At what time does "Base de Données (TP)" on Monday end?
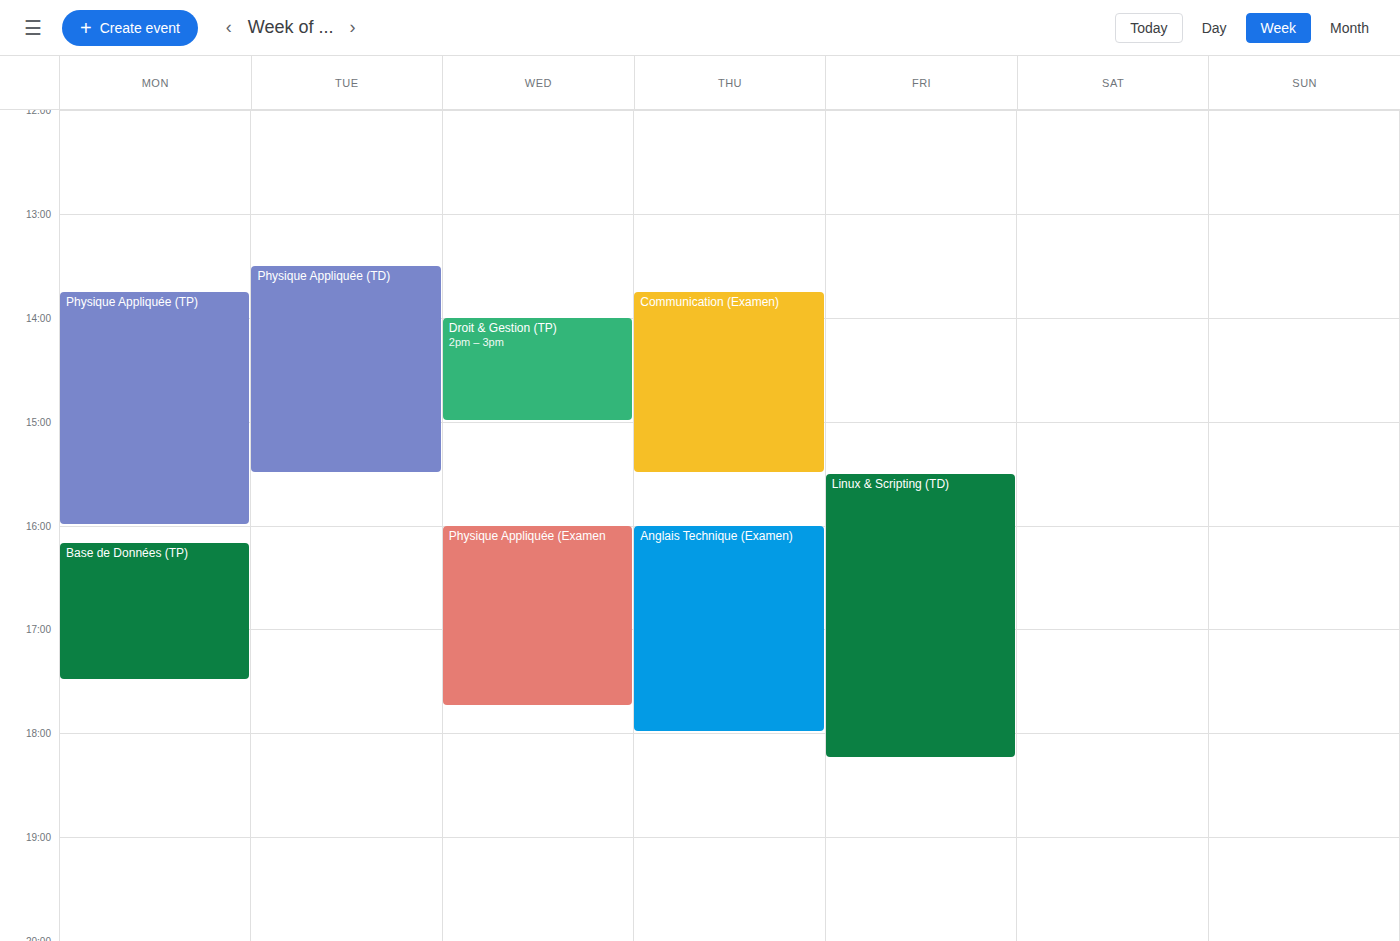
5:30 PM